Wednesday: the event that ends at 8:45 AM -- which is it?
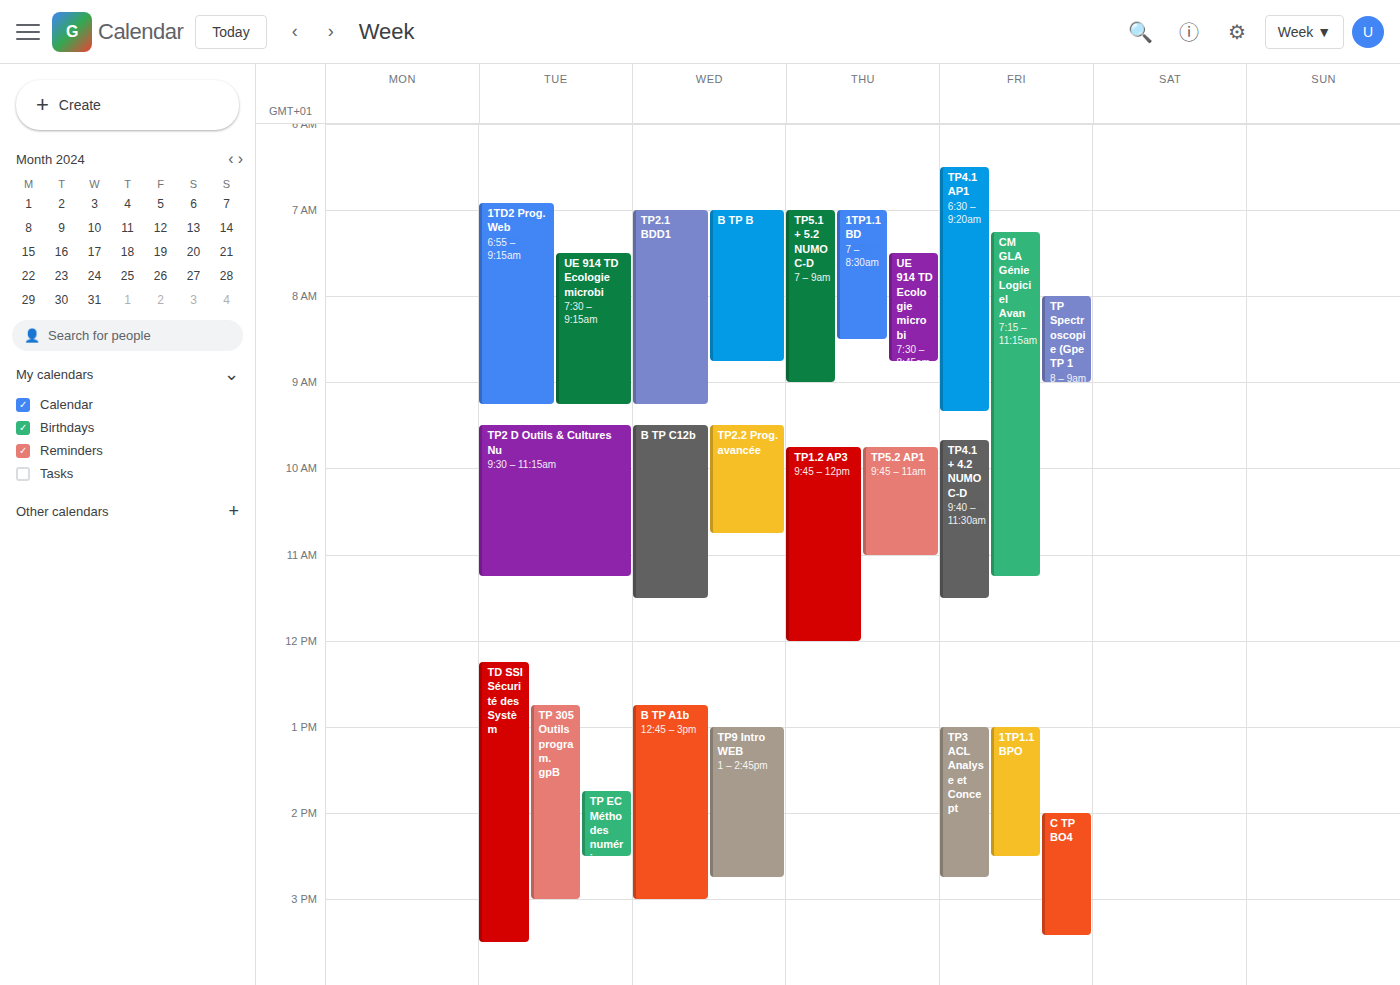
"B TP B"